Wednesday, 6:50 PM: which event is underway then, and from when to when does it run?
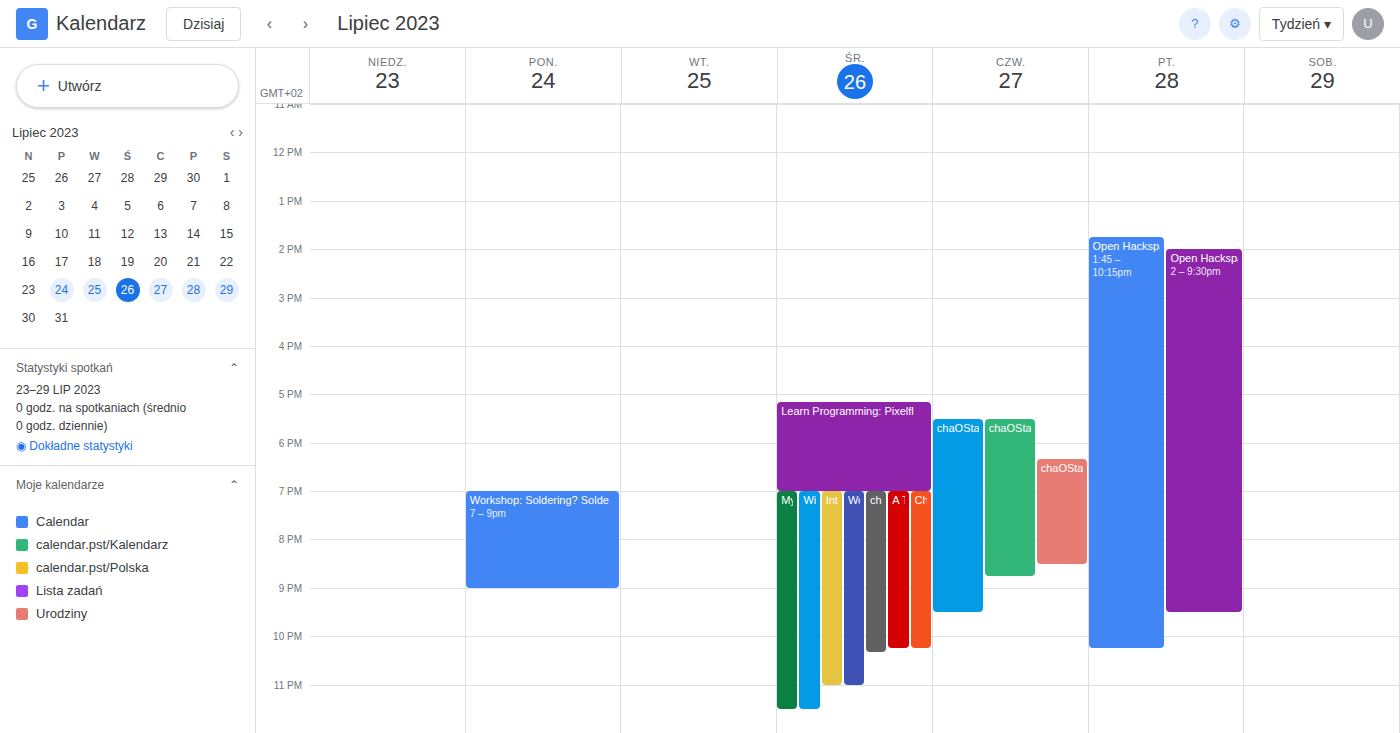
"Learn Programming: Pixelfl", 5:10 PM to 7:00 PM